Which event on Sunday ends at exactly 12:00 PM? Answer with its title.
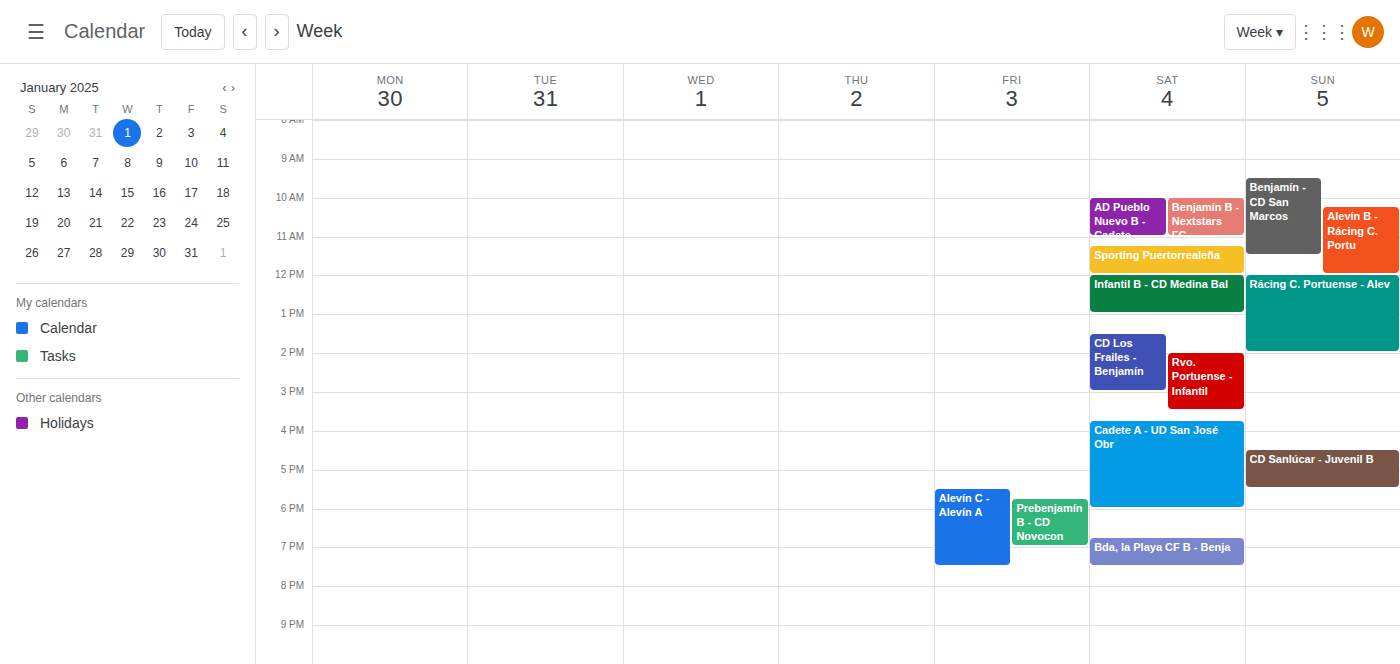
"Alevín B - Rácing C. Portu"